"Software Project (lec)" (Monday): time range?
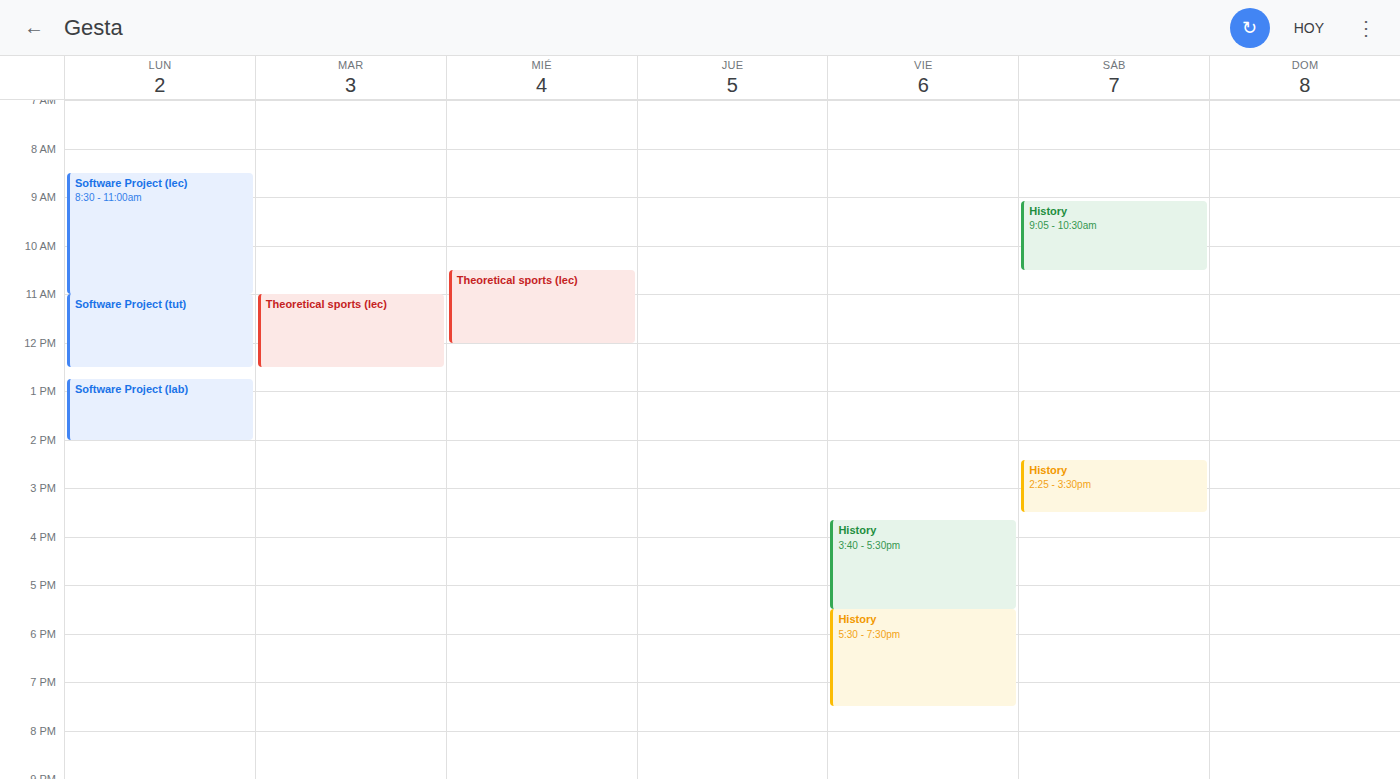
08:30 to 11:00